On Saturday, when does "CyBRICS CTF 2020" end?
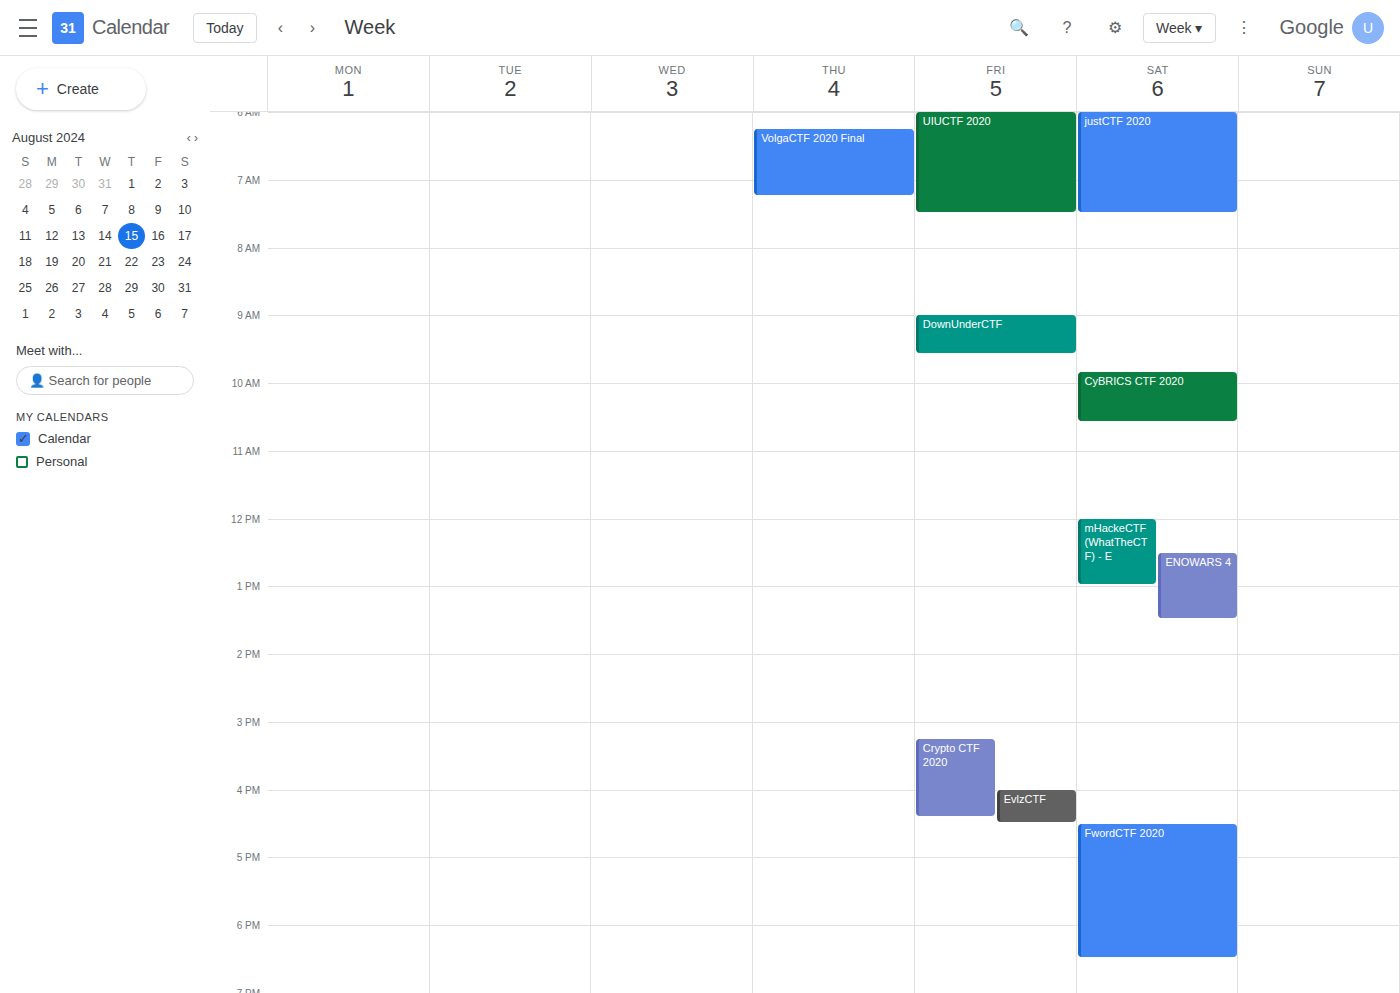
10:35 AM